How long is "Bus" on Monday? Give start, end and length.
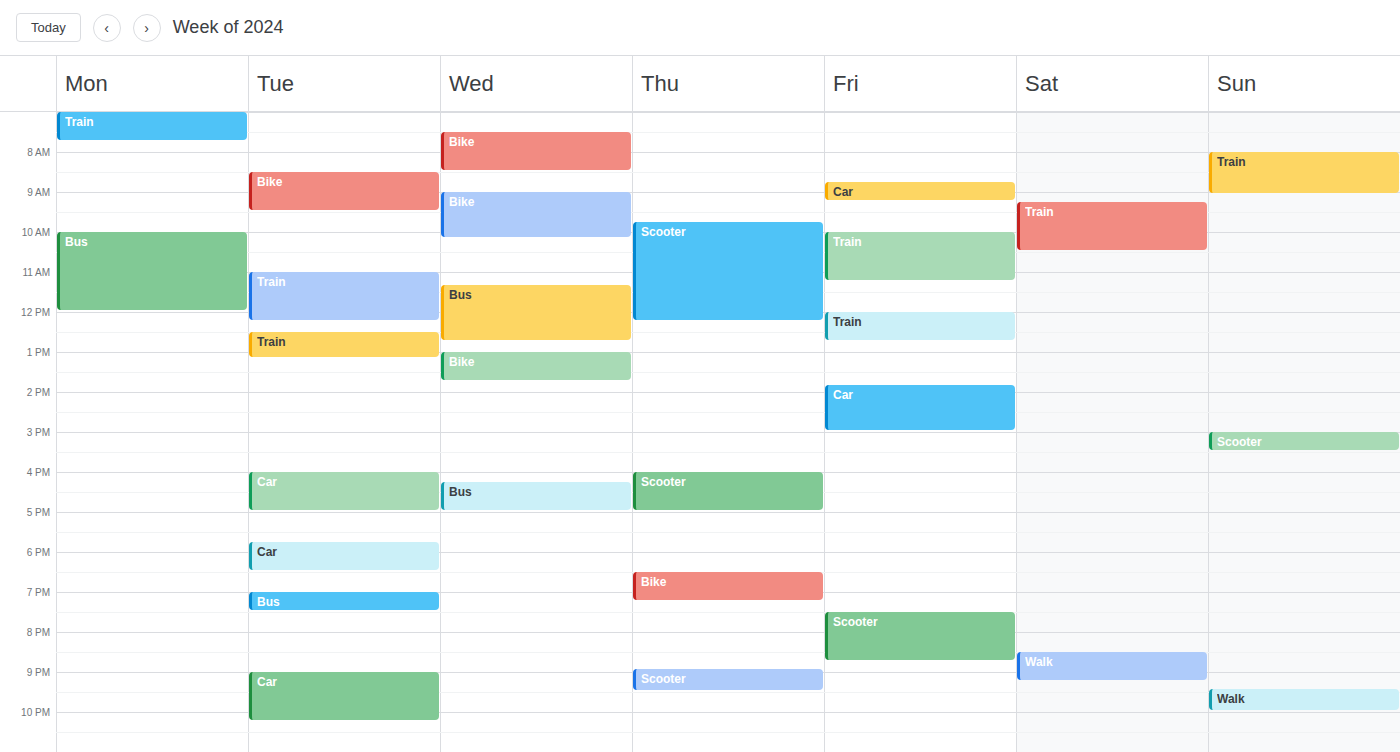
10:00 AM to 12:00 PM, 2 hours